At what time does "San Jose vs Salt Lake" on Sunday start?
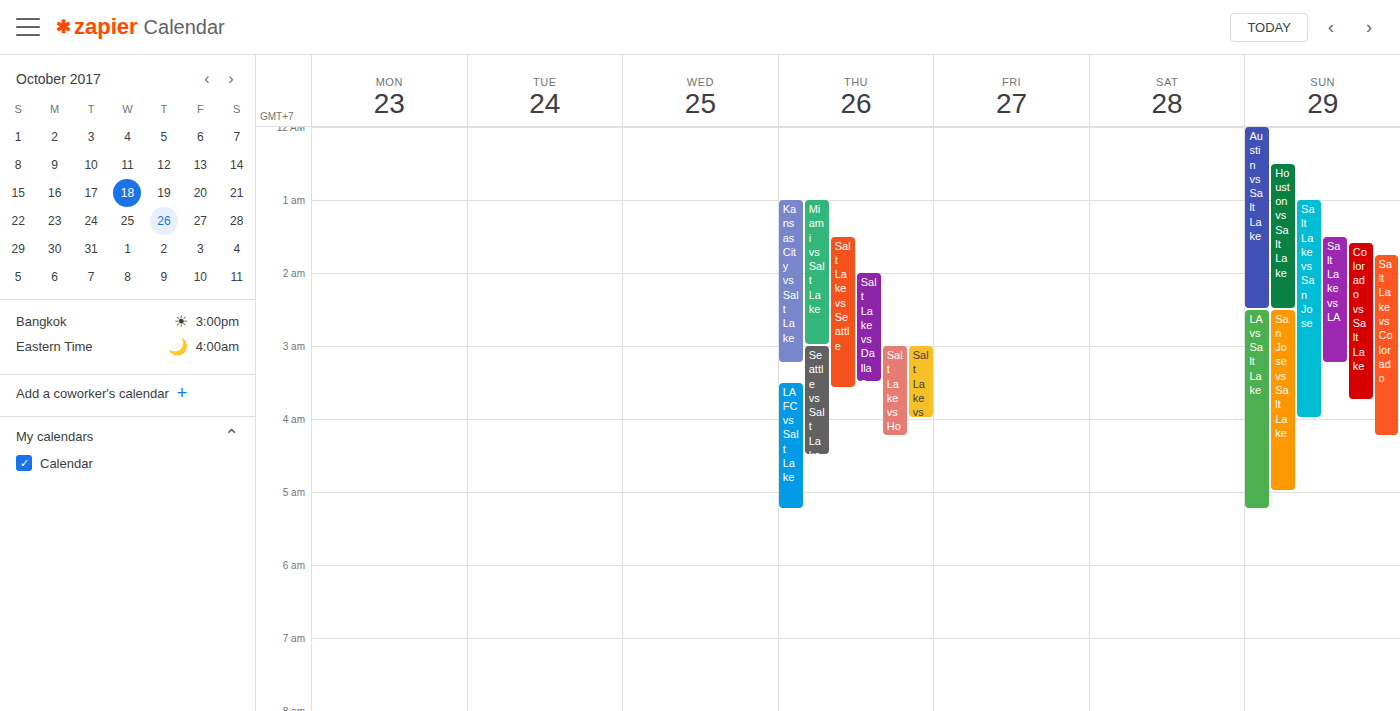
2:30 AM